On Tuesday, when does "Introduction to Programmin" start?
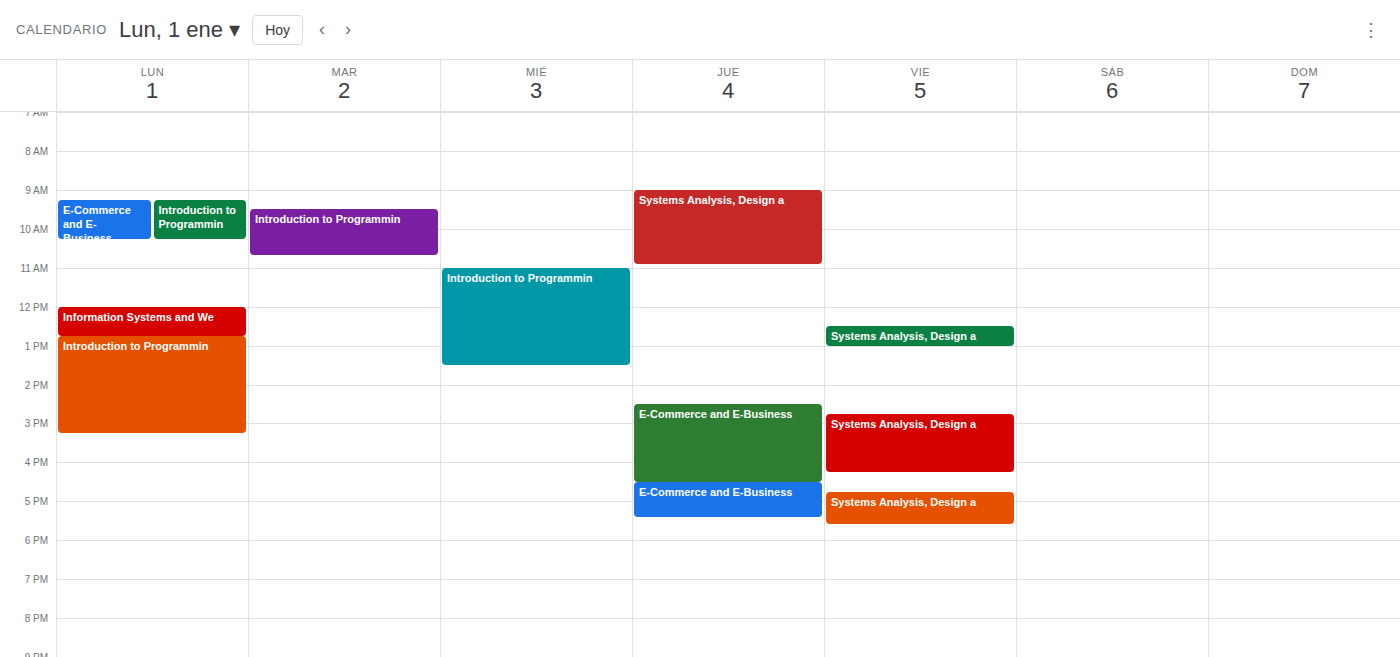
9:30 AM